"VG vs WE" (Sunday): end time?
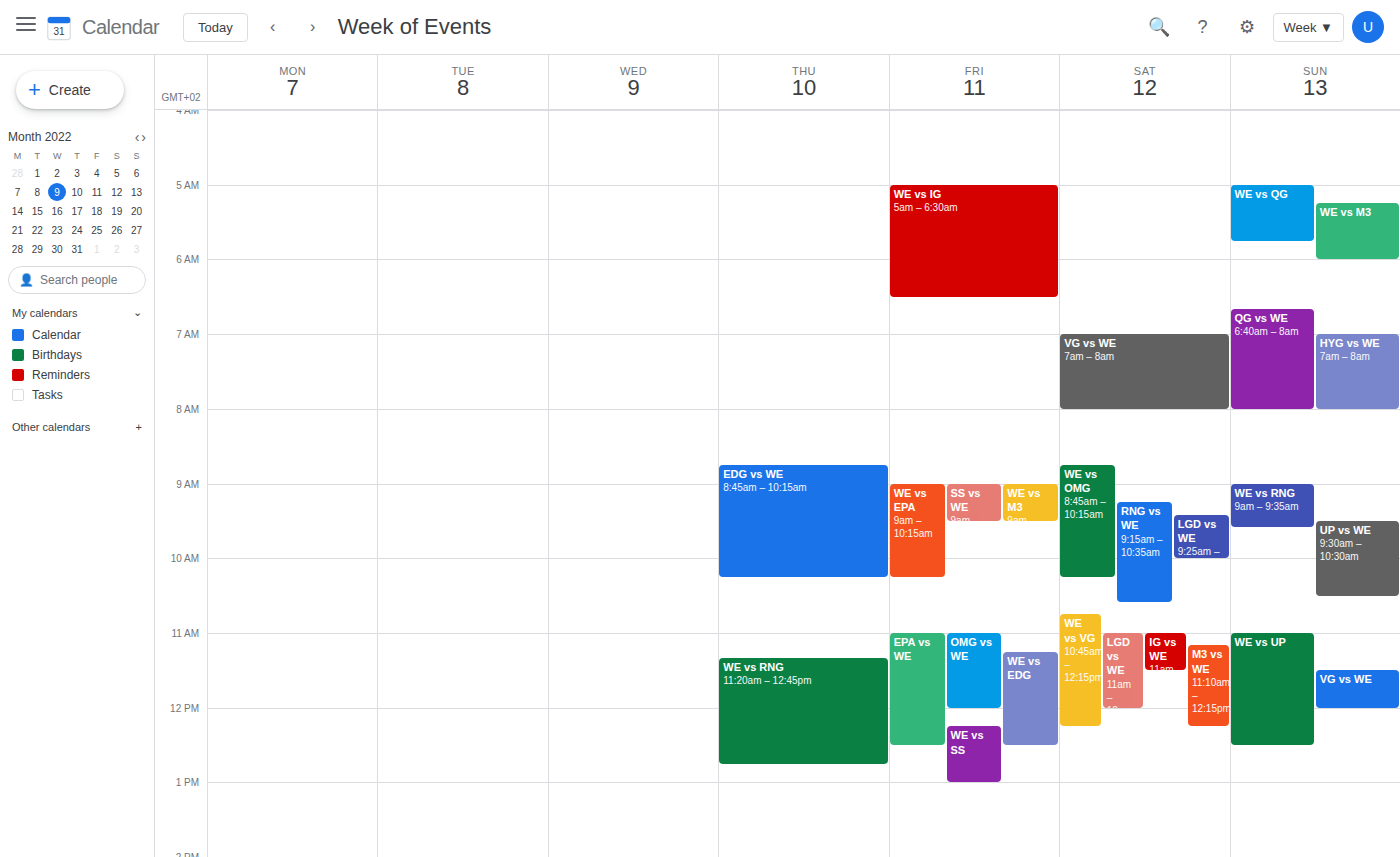
12:00 PM